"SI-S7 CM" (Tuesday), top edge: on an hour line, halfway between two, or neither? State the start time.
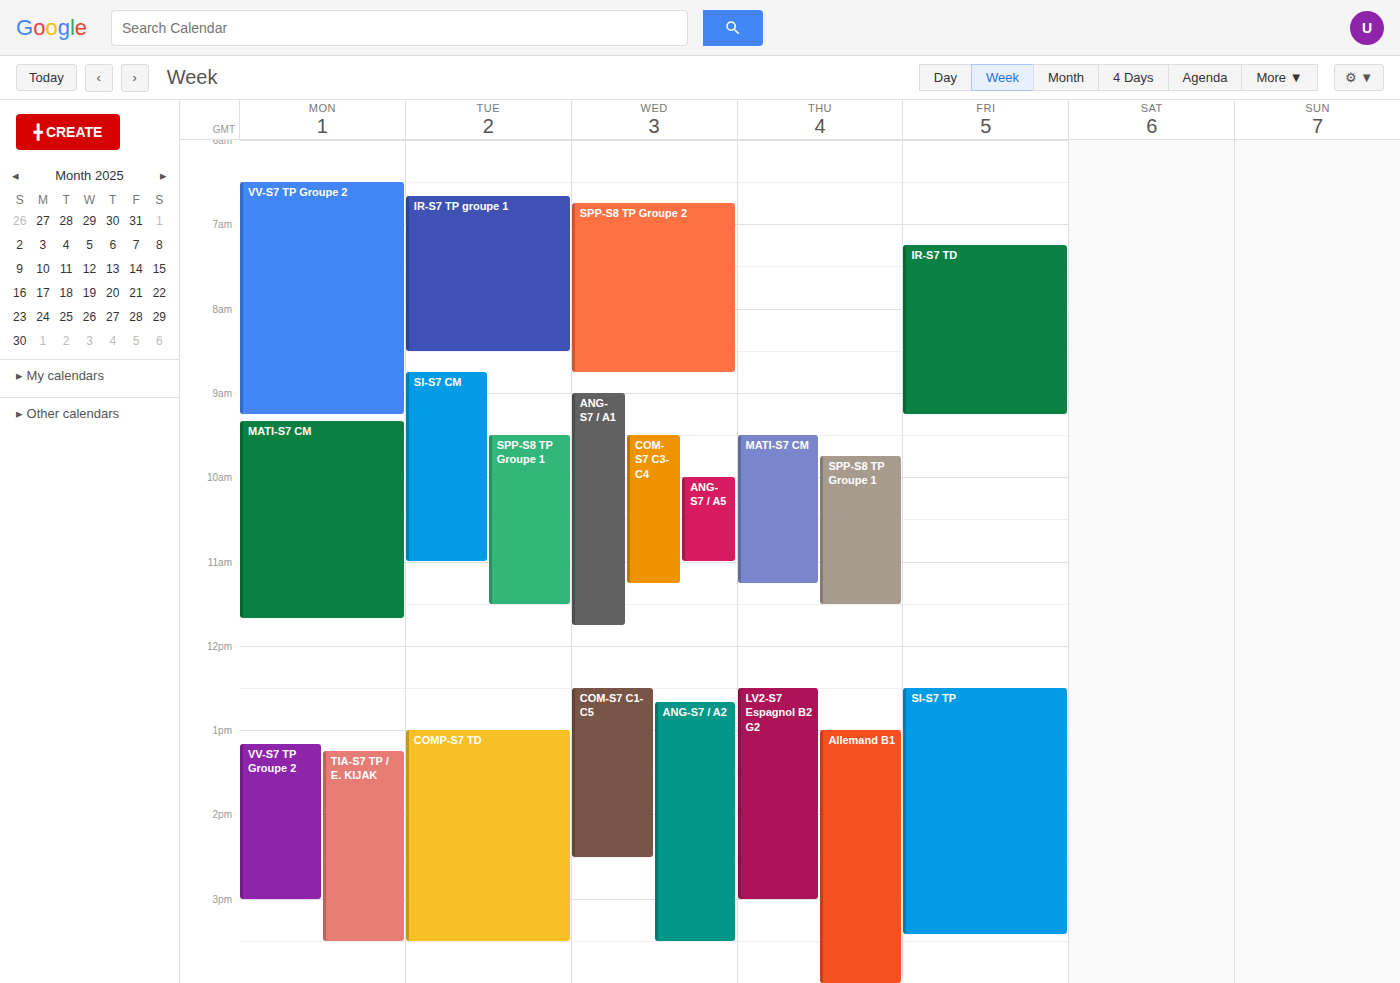
8:45 AM -- neither: three quarters of the way from the 8 AM line to the 9 AM line.